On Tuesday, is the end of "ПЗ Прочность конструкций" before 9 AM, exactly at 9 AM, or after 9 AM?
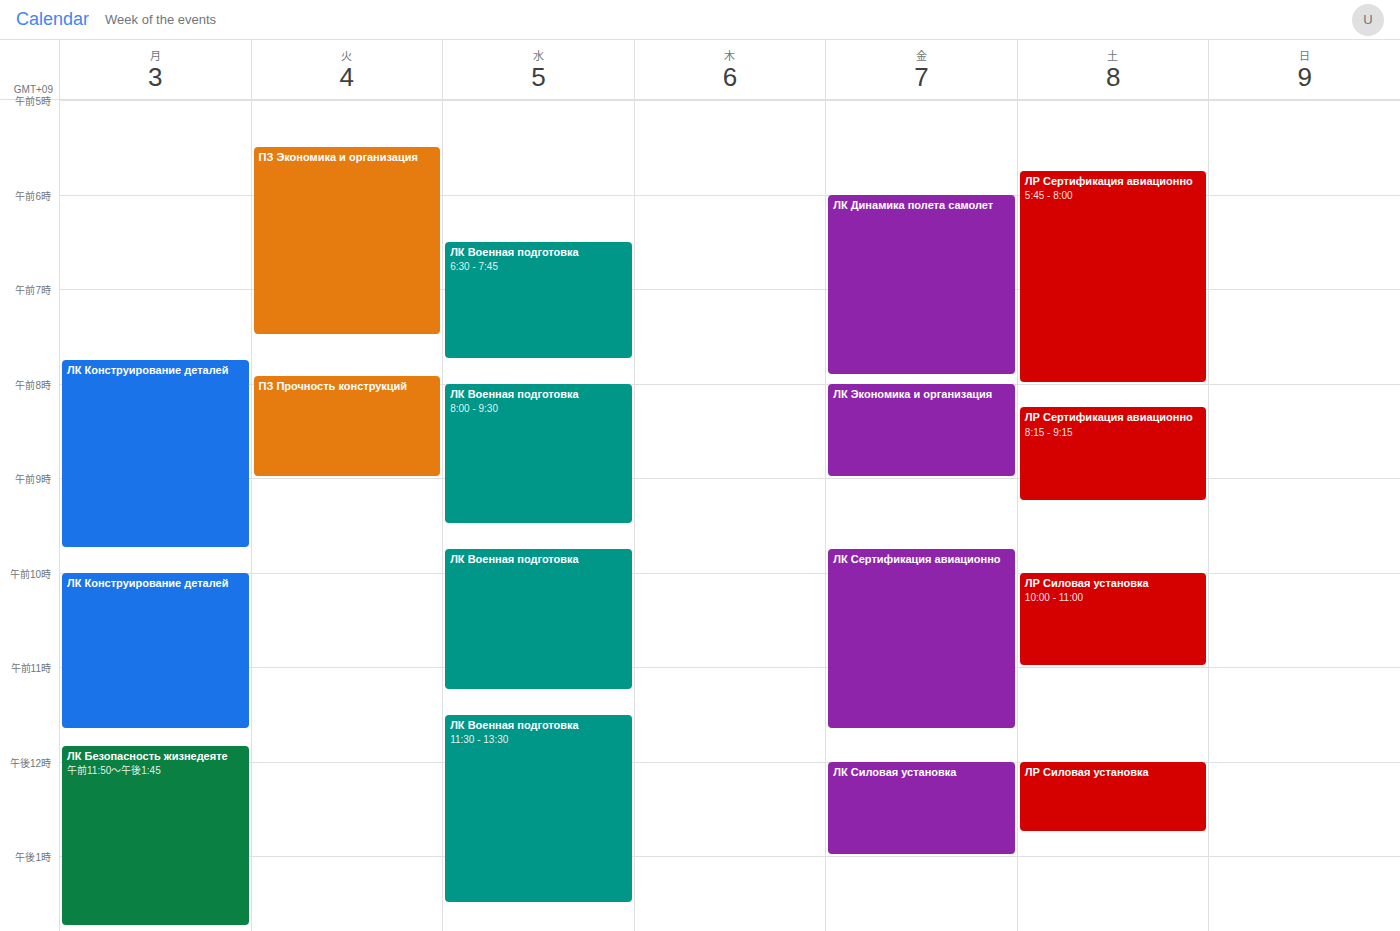
9:00 AM -- exactly at 9 AM, on the 9 AM line.